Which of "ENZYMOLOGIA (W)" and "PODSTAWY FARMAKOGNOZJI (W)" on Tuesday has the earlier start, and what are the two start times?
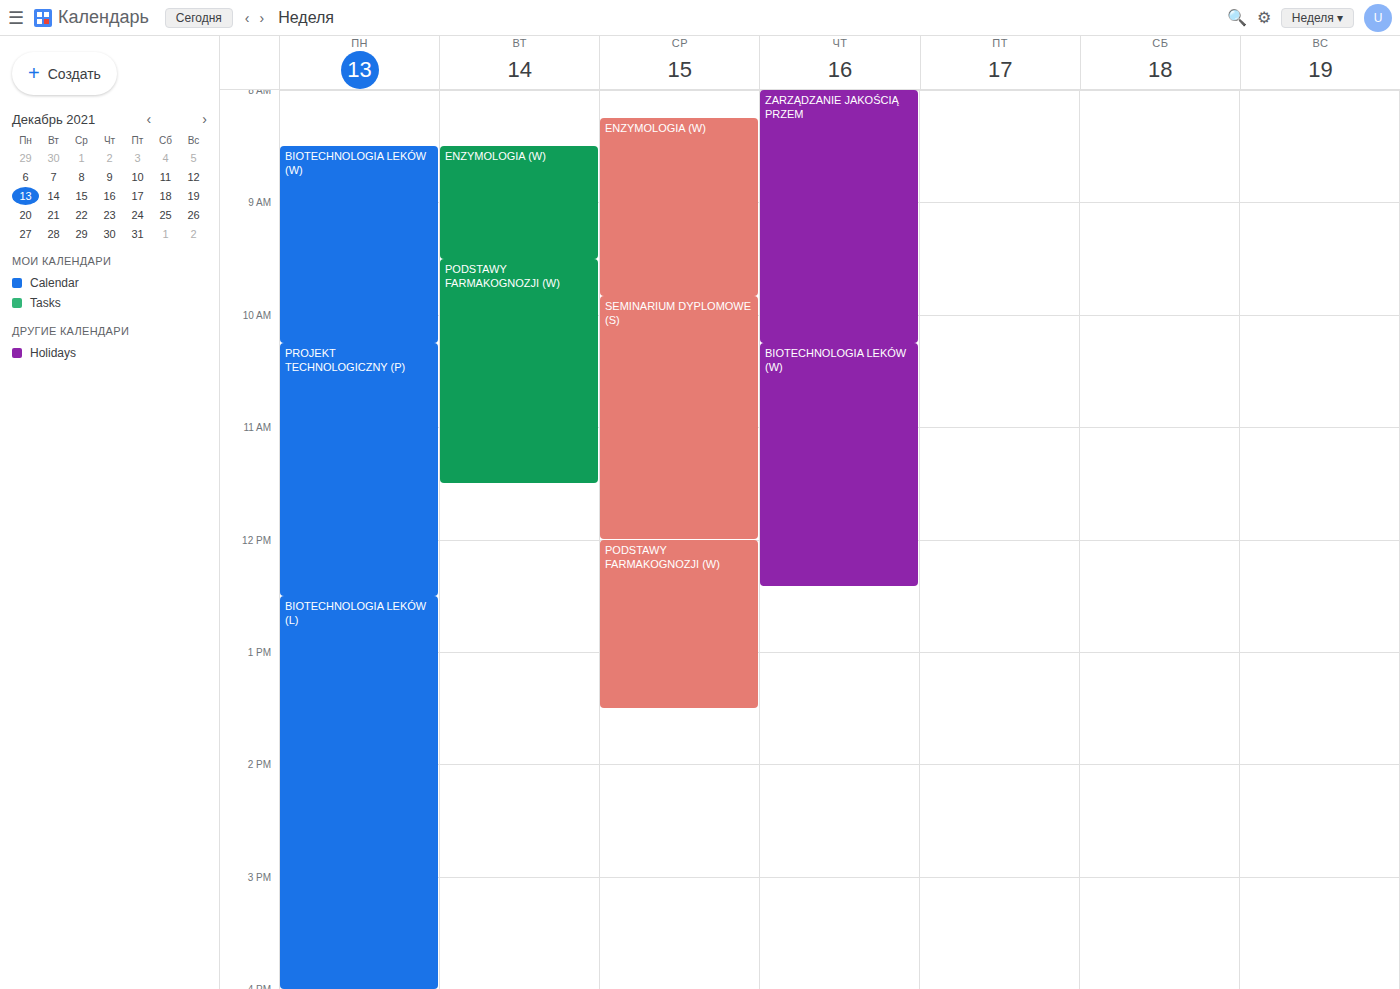
"ENZYMOLOGIA (W)" 8:30 AM; "PODSTAWY FARMAKOGNOZJI (W)" 9:30 AM.